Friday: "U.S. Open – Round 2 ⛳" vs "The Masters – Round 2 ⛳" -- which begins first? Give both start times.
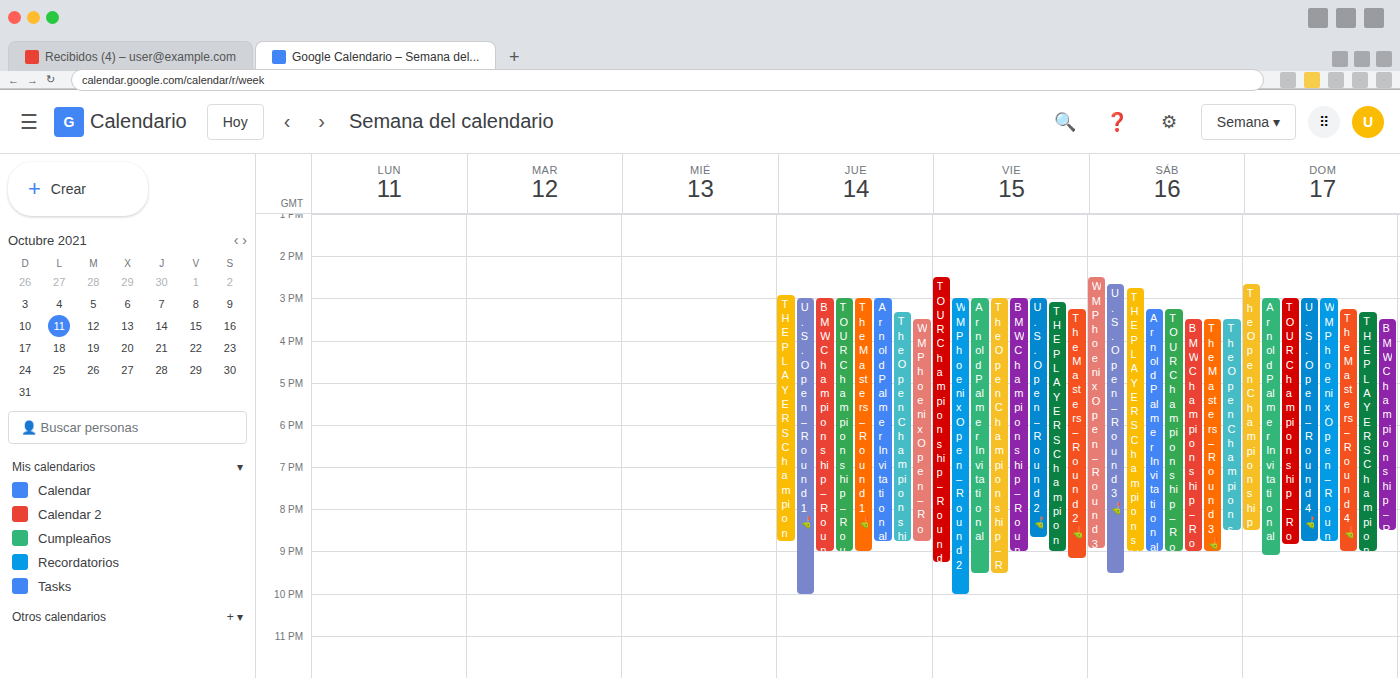
"U.S. Open – Round 2 ⛳" 3:00 PM; "The Masters – Round 2 ⛳" 3:15 PM.